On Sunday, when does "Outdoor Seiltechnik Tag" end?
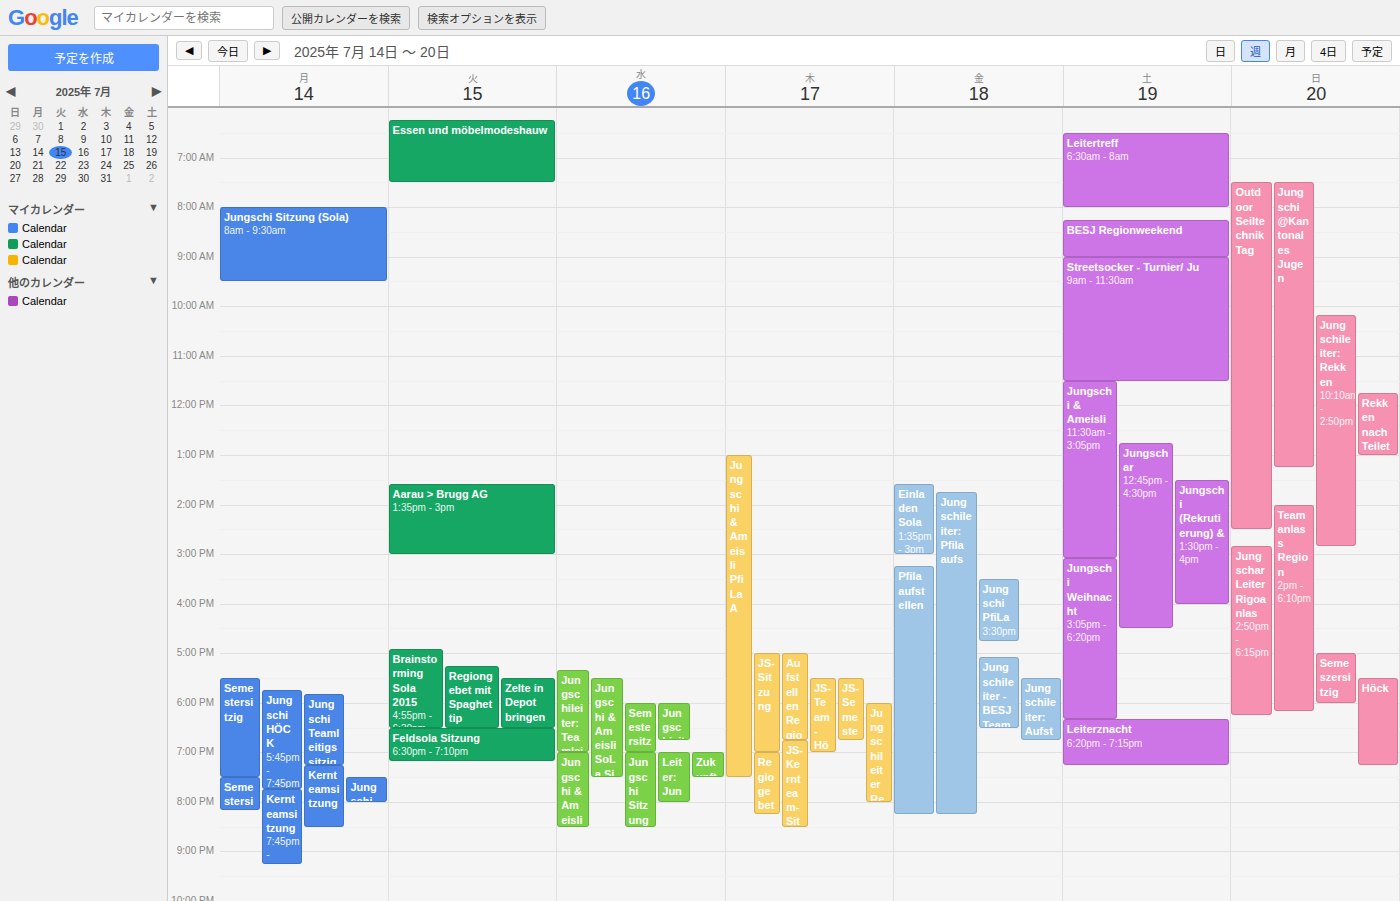
2:30 PM